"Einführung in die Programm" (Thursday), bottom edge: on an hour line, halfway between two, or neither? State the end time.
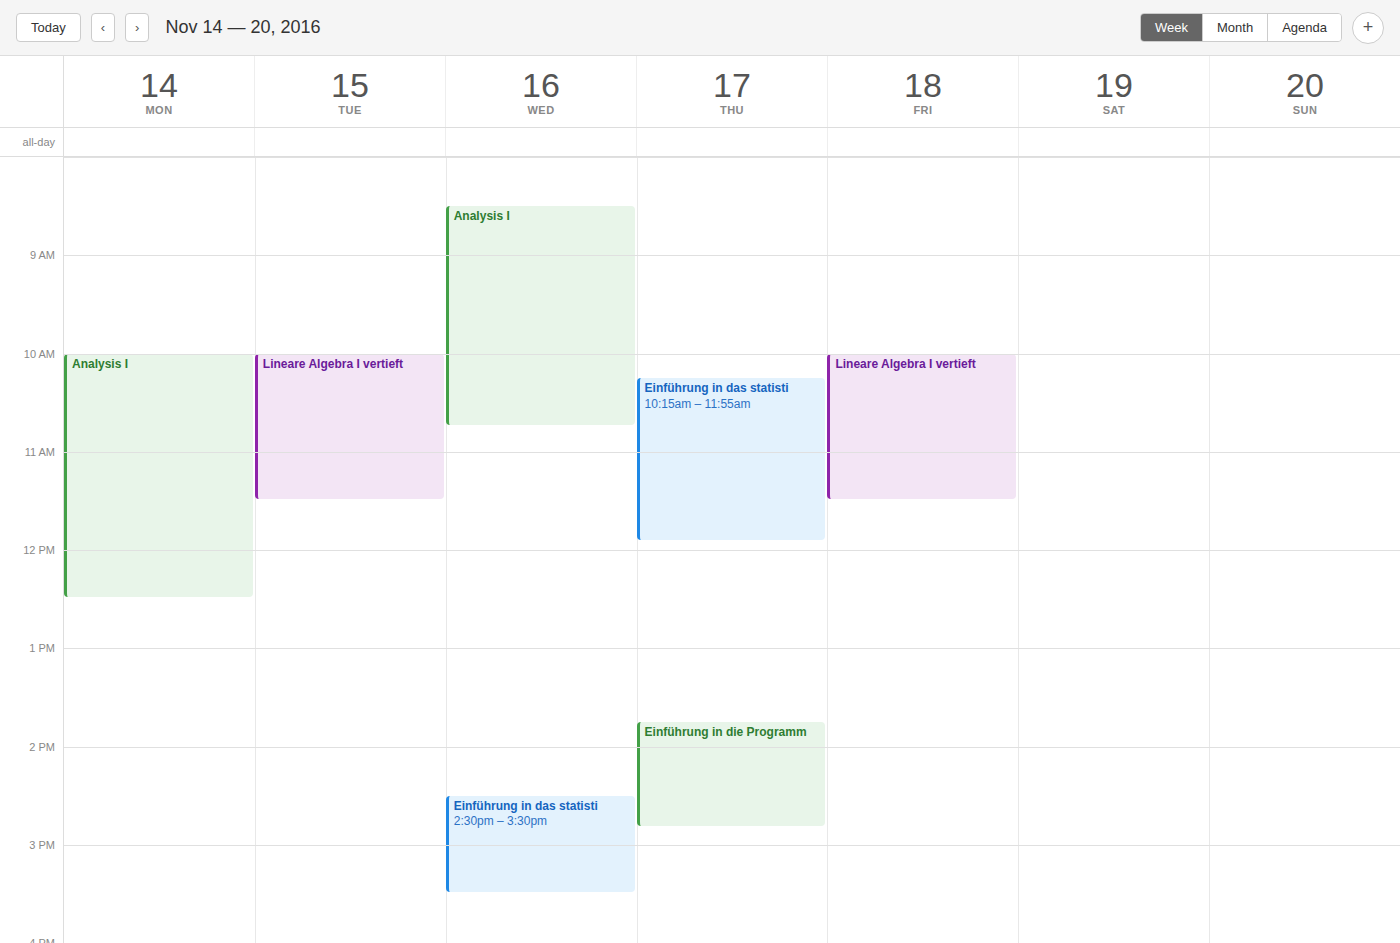
2:50 PM -- neither: 50 minutes below the 2 PM line and 10 minutes above the 3 PM line.